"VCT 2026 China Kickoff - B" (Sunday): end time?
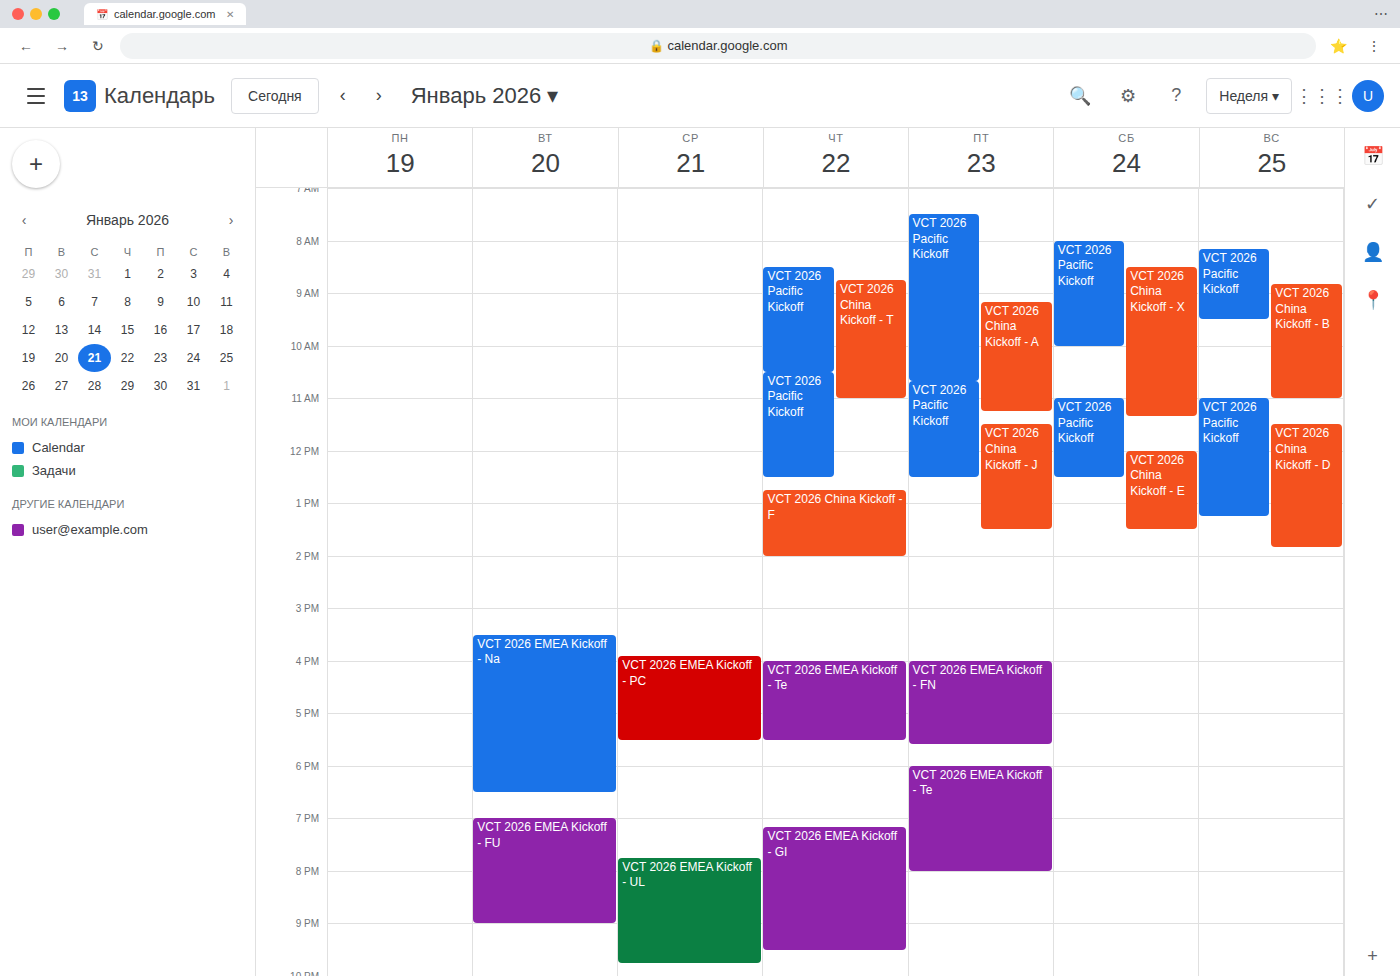
11:00 AM